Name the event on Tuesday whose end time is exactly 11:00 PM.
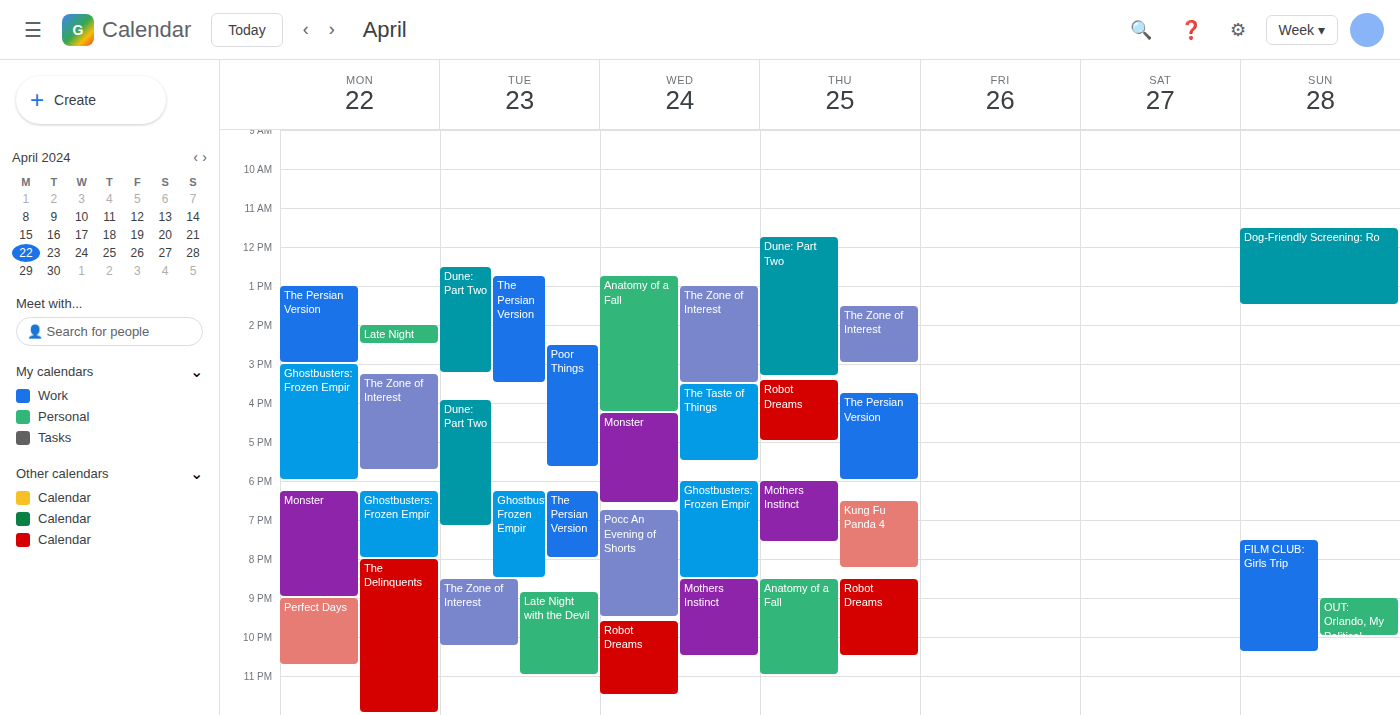
"Late Night with the Devil"